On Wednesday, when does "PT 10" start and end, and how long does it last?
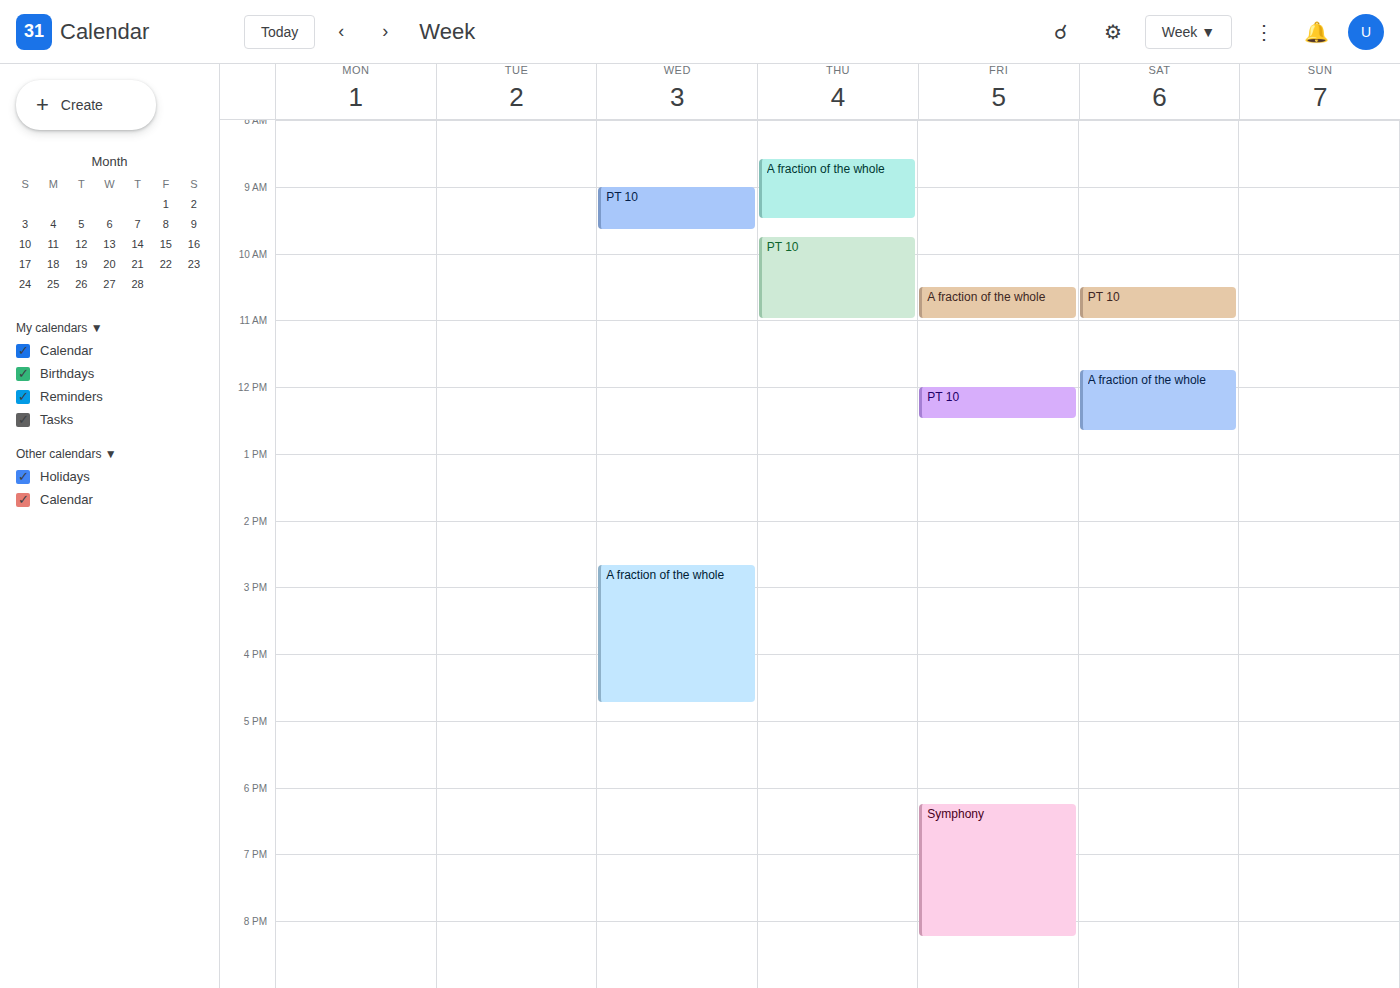
9:00 AM to 9:40 AM, 40 minutes